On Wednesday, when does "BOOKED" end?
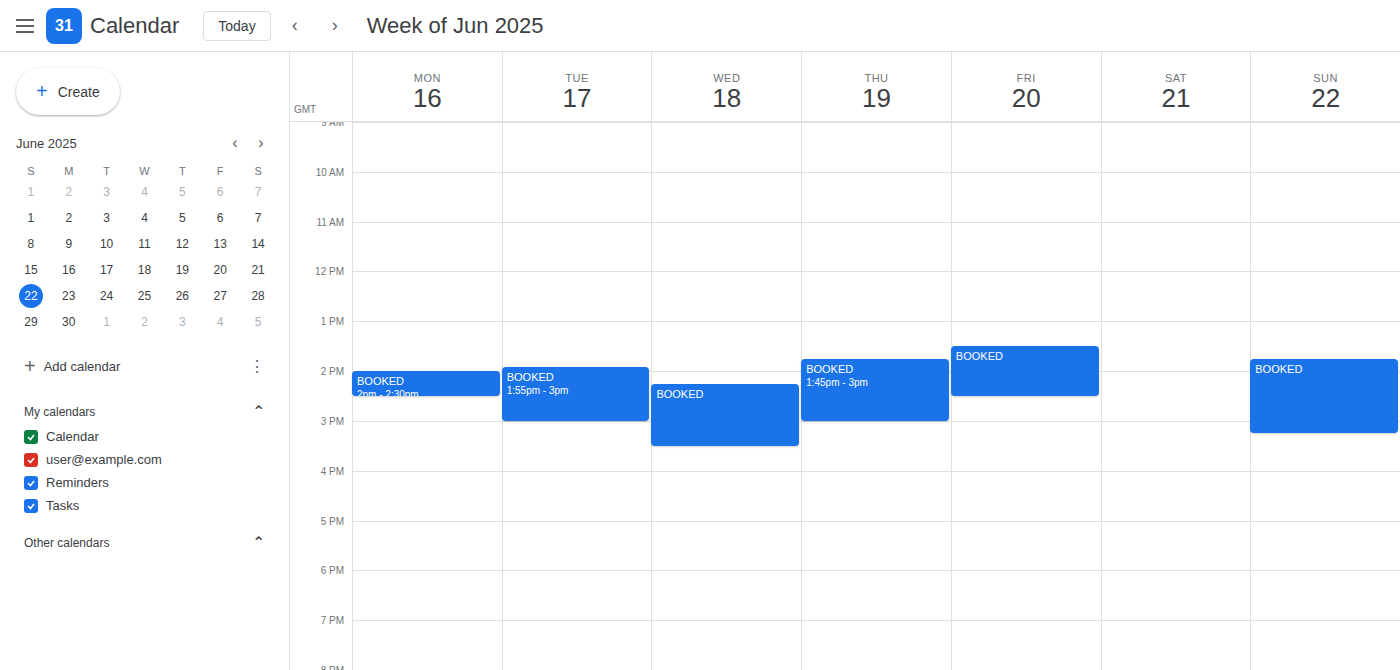
3:30 PM